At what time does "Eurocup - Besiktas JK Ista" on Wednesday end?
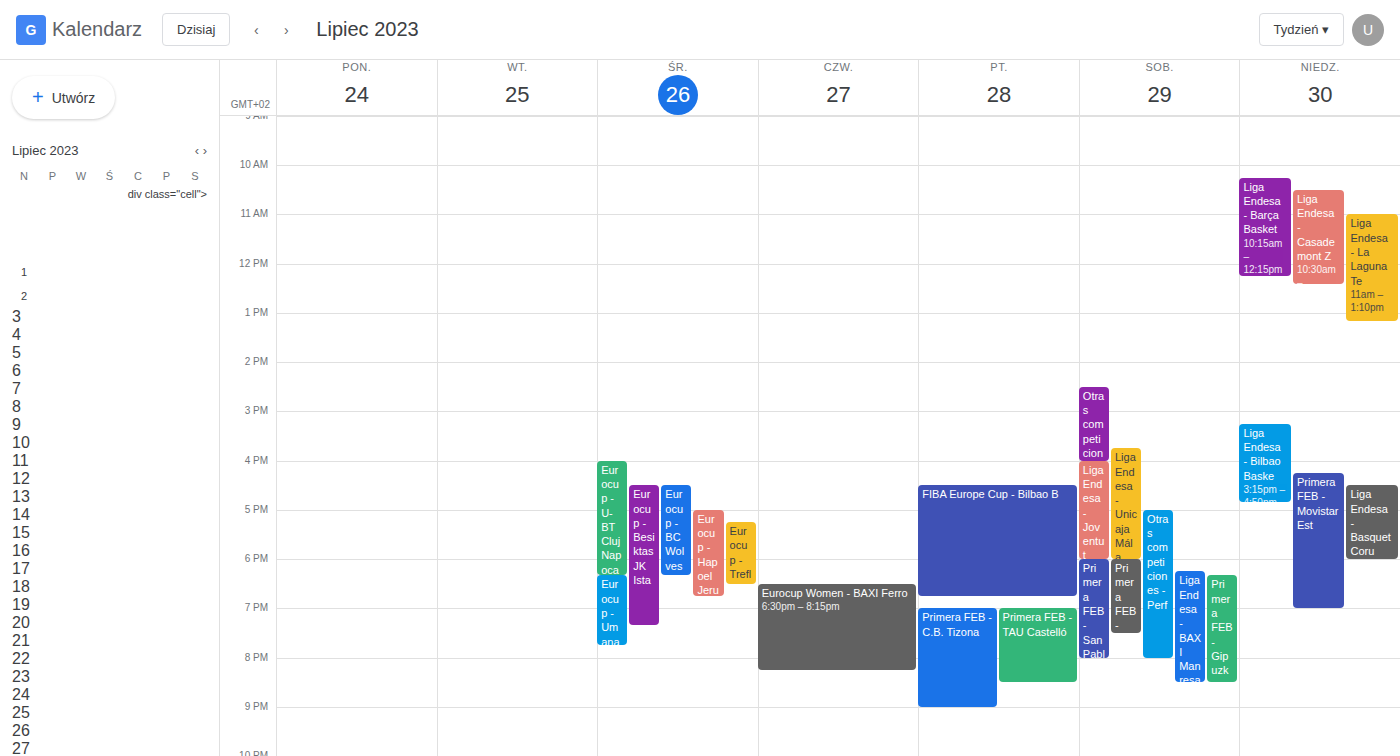
19:20